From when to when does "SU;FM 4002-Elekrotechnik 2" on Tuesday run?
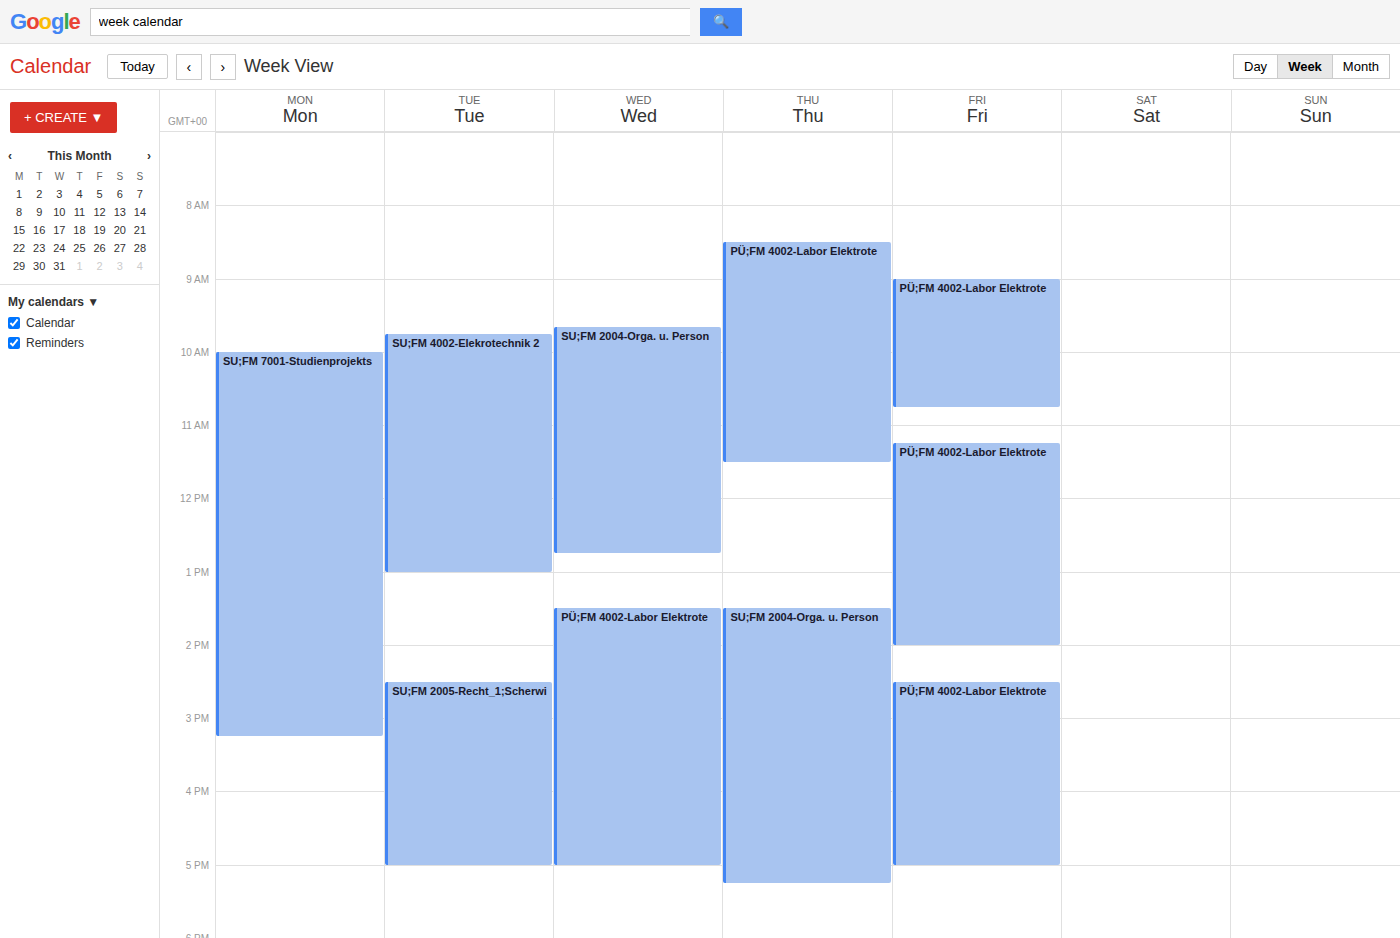
09:45 to 13:00